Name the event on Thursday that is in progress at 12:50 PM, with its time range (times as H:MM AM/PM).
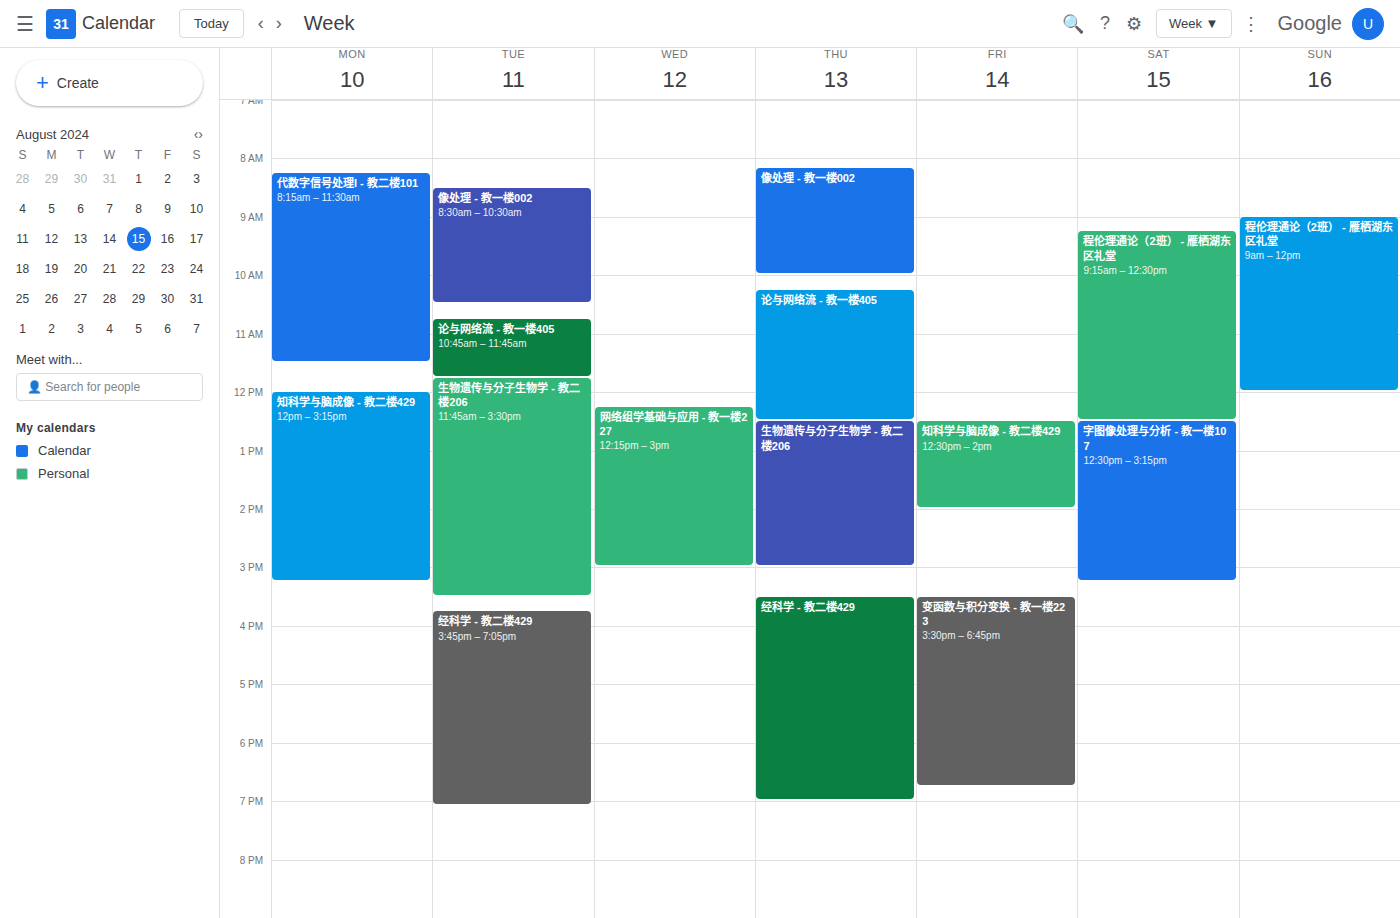
"生物遗传与分子生物学 - 教二楼206", 12:30 PM to 3:00 PM